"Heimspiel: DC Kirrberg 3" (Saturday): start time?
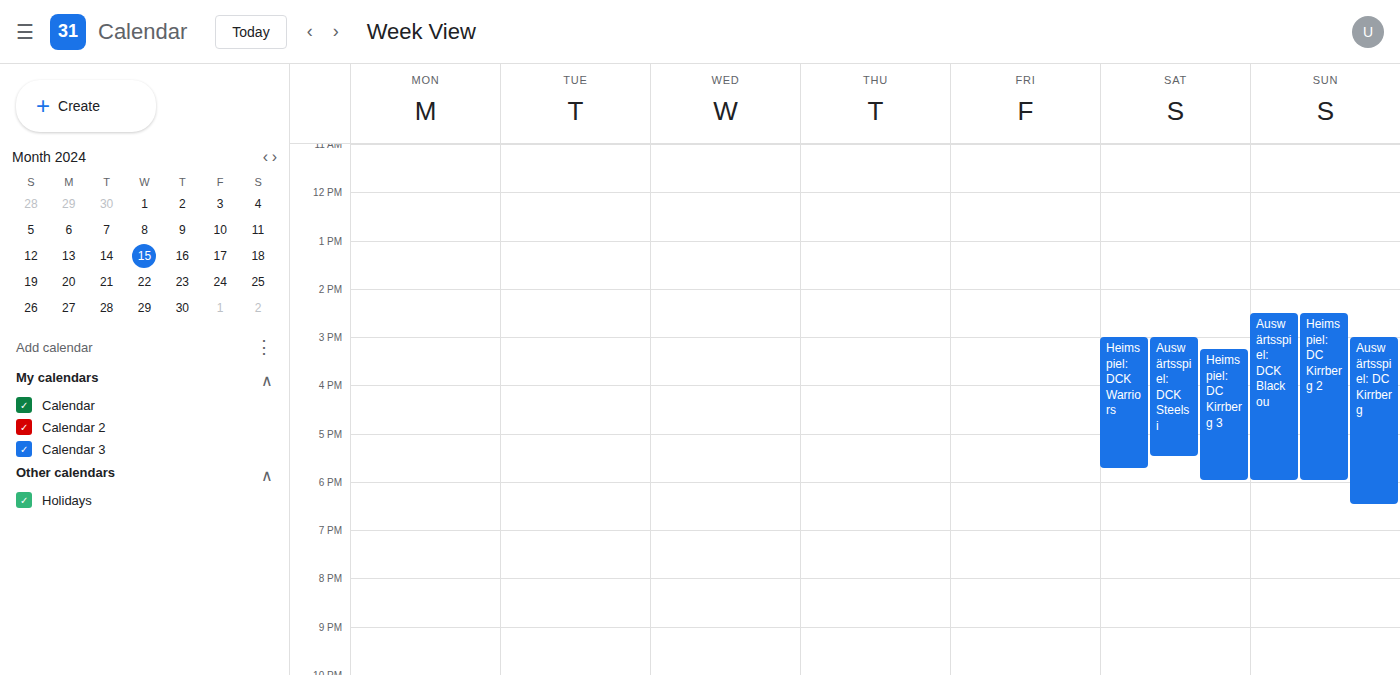
3:15 PM